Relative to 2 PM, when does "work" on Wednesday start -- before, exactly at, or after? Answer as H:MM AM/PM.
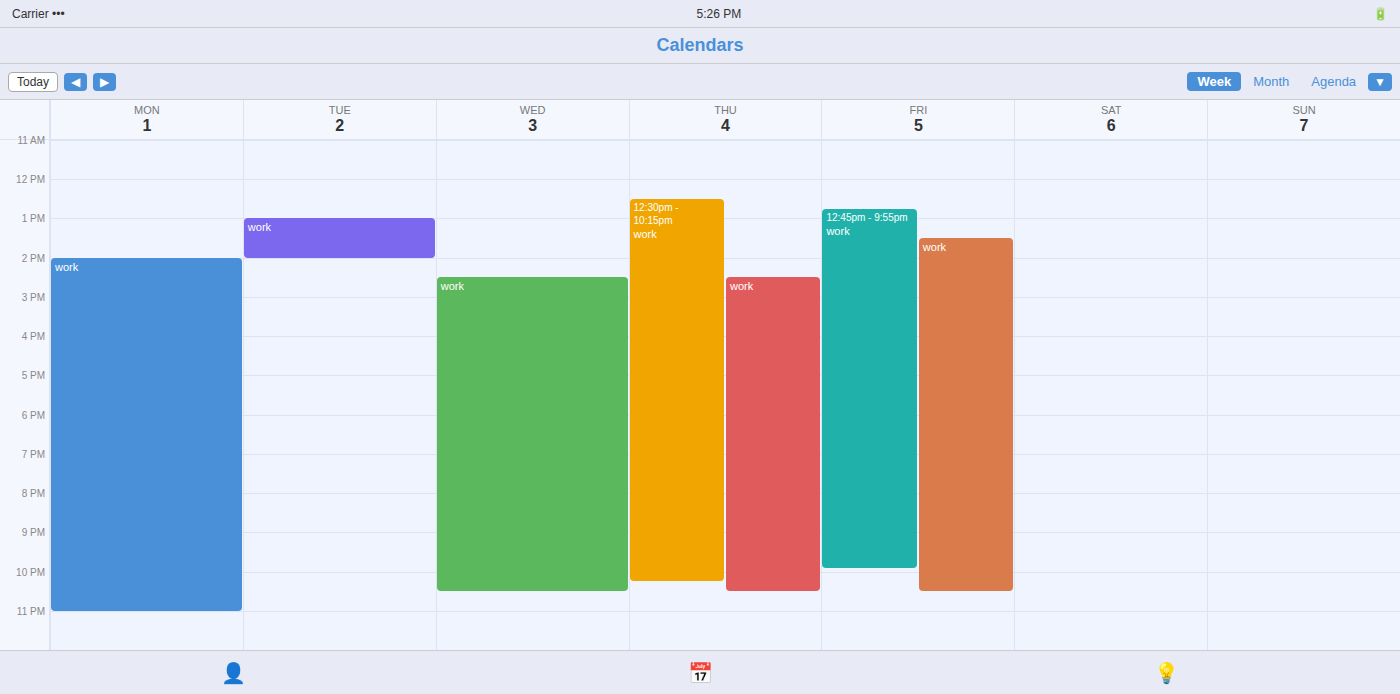
2:30 PM -- after 2 PM, 30 minutes below the 2 PM line.